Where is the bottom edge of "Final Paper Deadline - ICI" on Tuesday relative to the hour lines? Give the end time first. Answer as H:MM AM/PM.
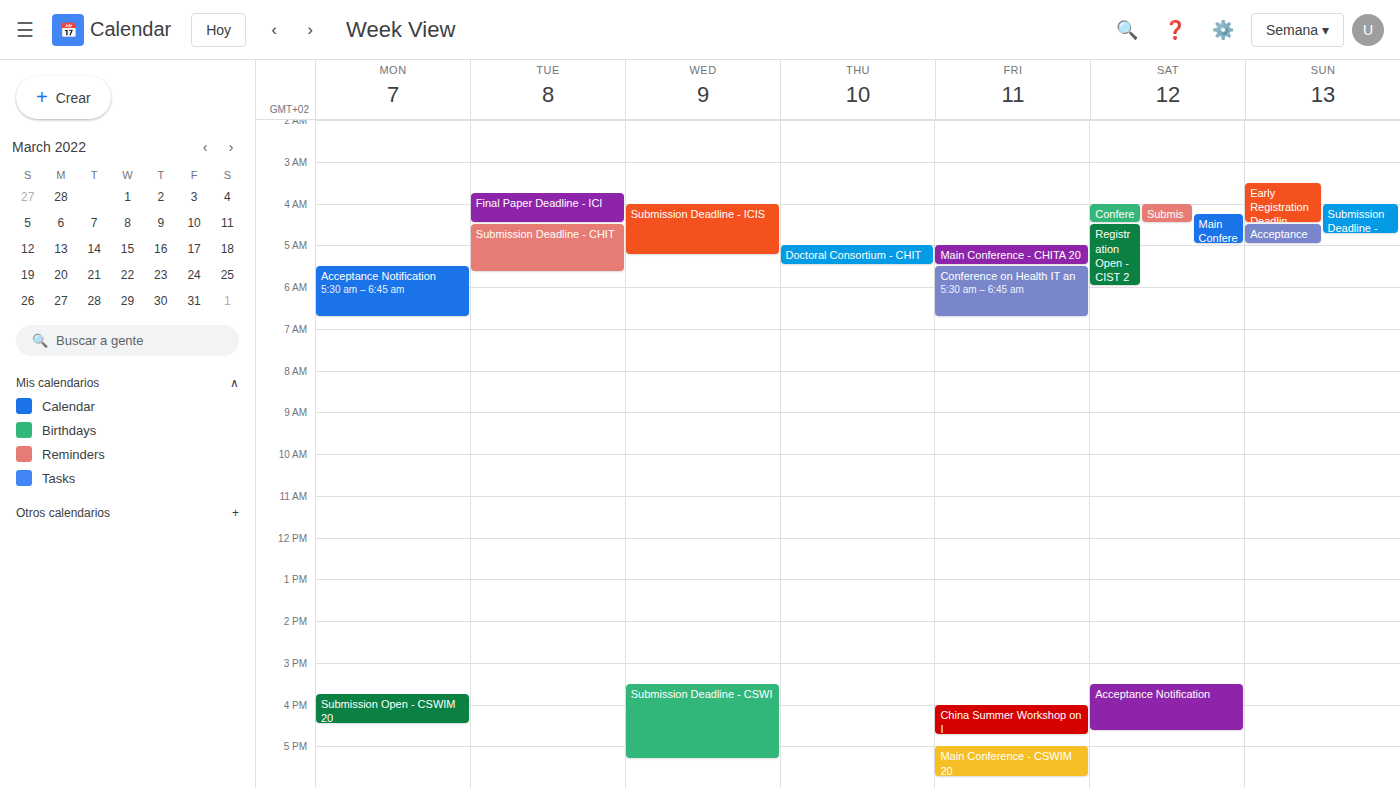
4:30 AM -- halfway between the 4 AM and 5 AM lines.